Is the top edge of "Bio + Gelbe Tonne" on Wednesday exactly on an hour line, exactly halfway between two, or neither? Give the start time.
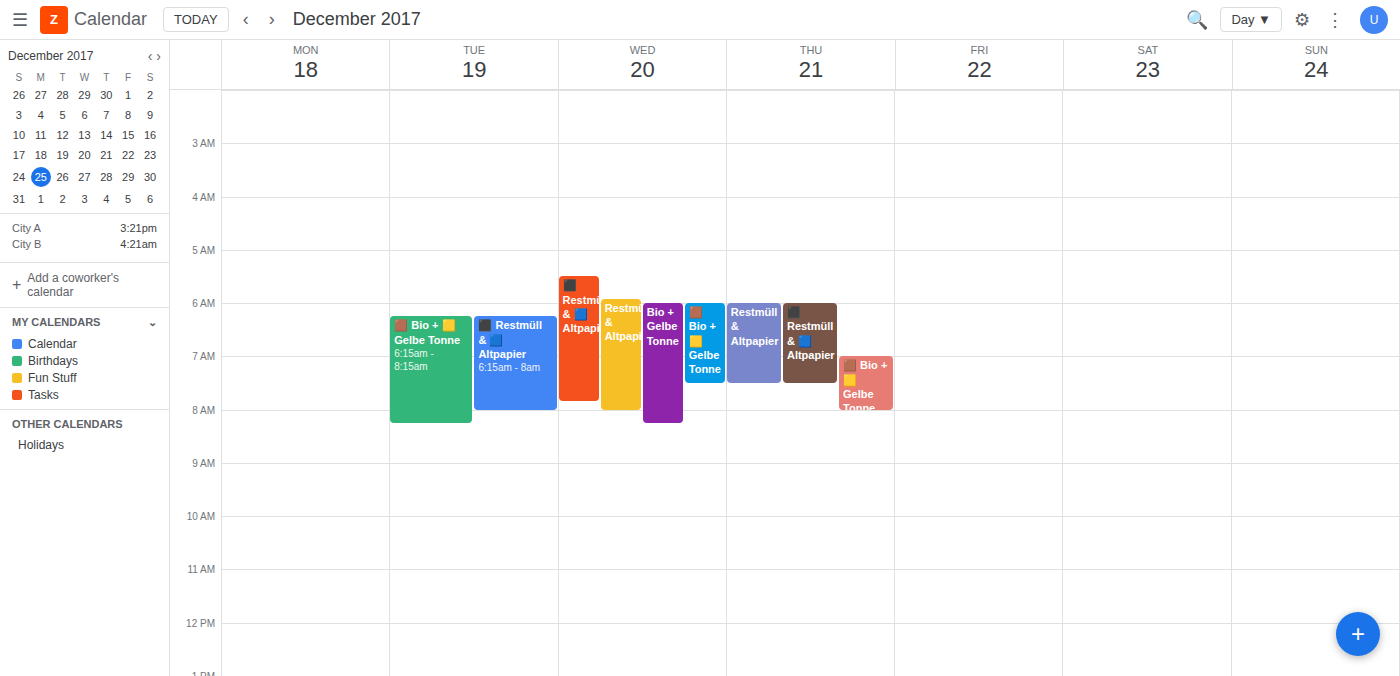
6:00 AM -- exactly on the 6 AM line.